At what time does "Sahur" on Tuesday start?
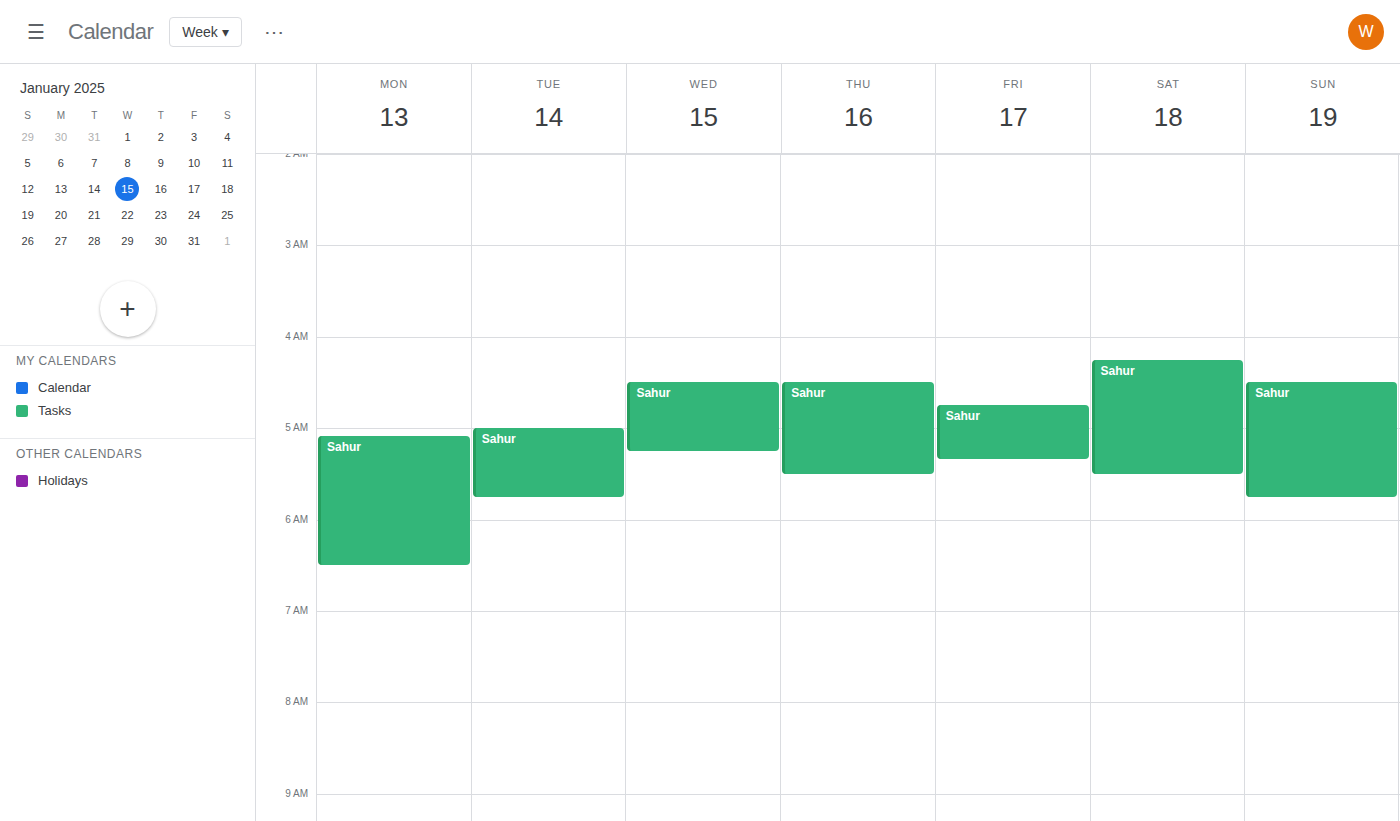
05:00